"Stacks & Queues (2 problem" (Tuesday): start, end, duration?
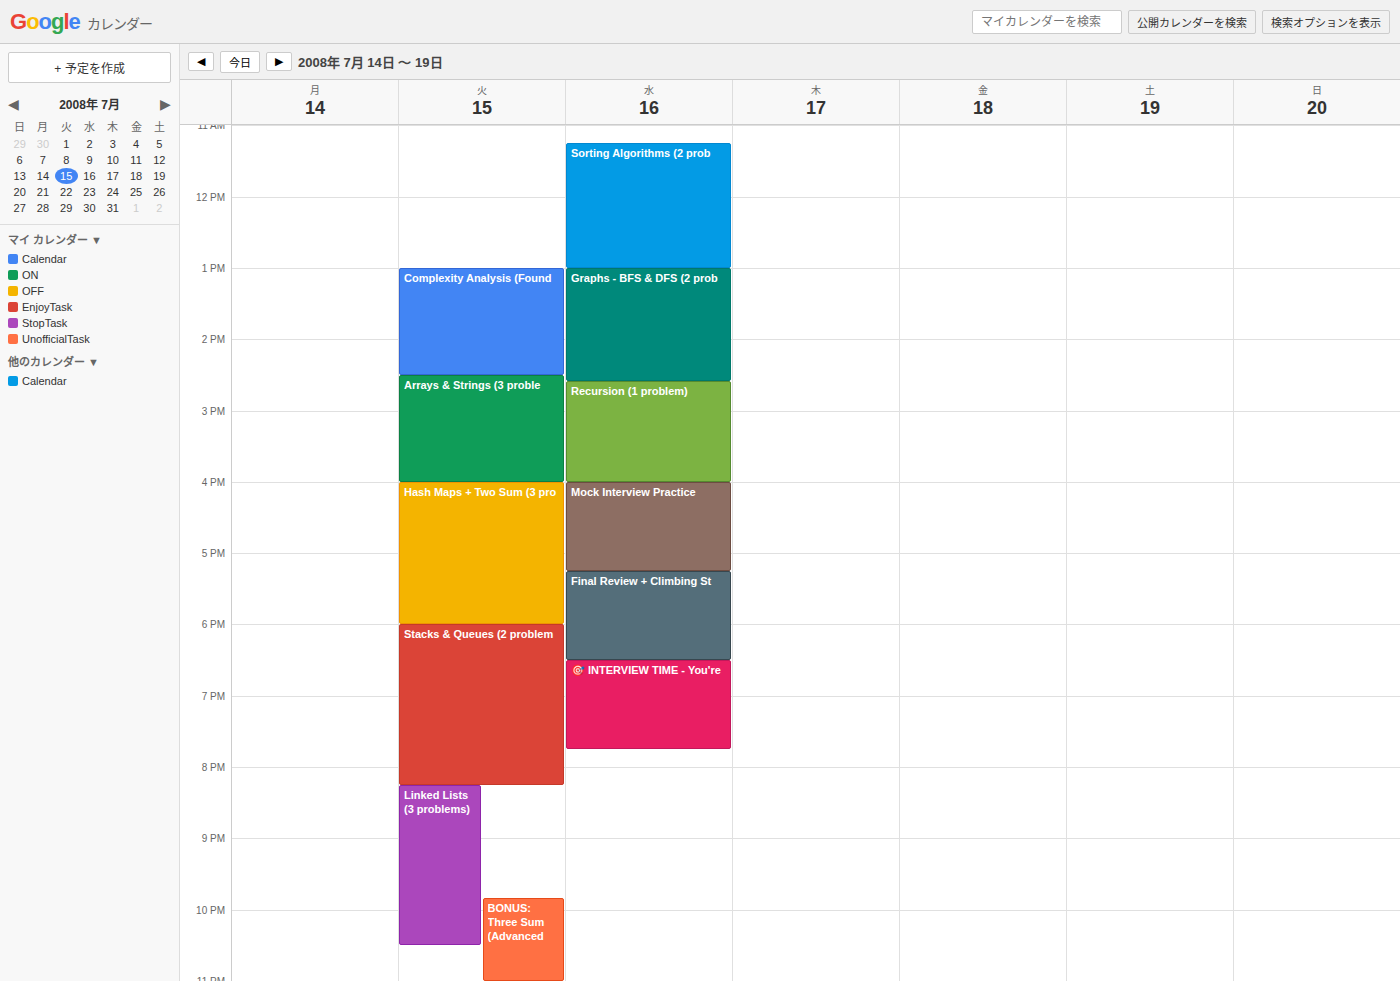
6:00 PM to 8:15 PM, 2 hours 15 minutes